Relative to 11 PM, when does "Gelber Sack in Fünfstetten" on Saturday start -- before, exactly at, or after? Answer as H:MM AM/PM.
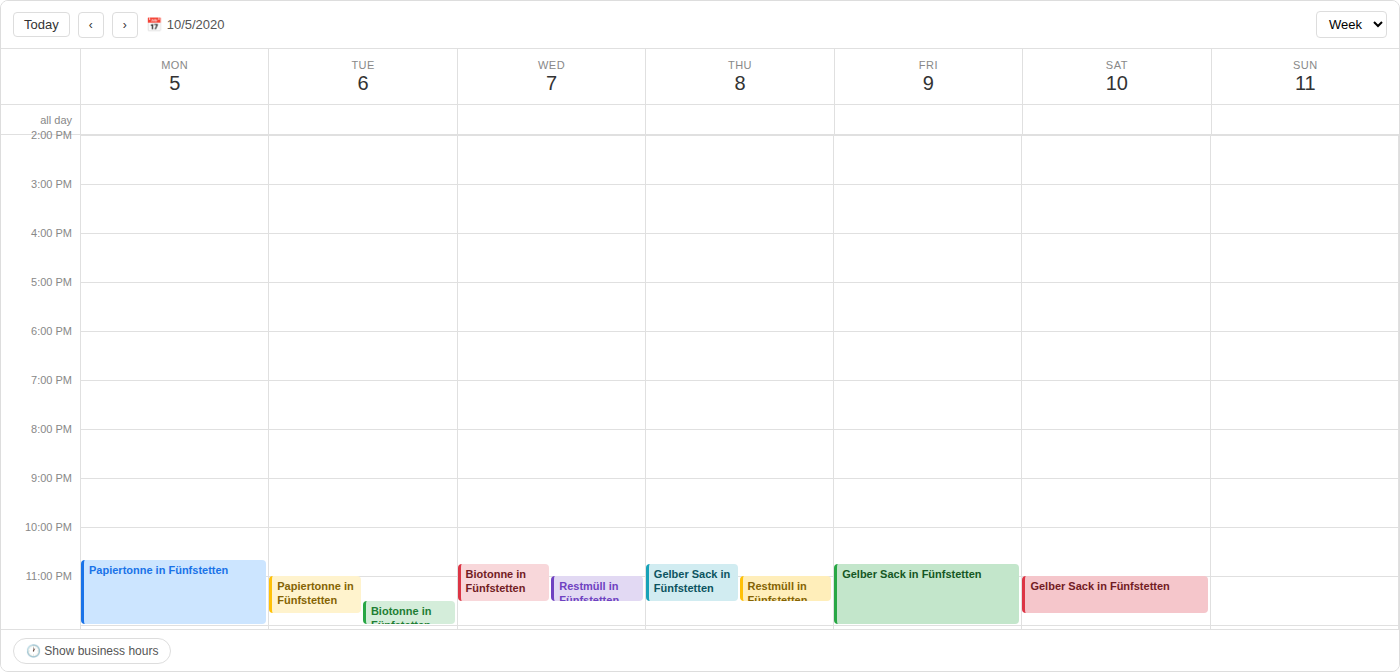
11:00 PM -- exactly at 11 PM, on the 11 PM line.